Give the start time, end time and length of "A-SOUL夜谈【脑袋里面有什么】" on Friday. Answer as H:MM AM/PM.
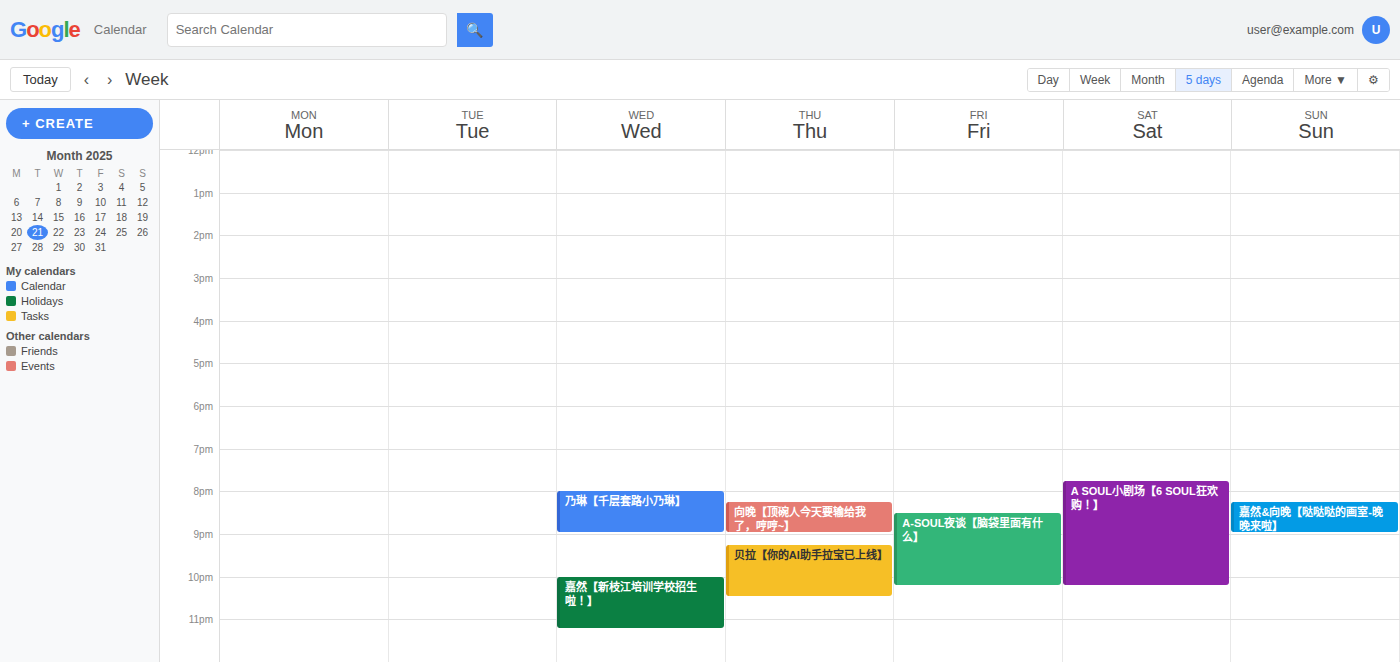
8:30 PM to 10:15 PM, 1 hour 45 minutes